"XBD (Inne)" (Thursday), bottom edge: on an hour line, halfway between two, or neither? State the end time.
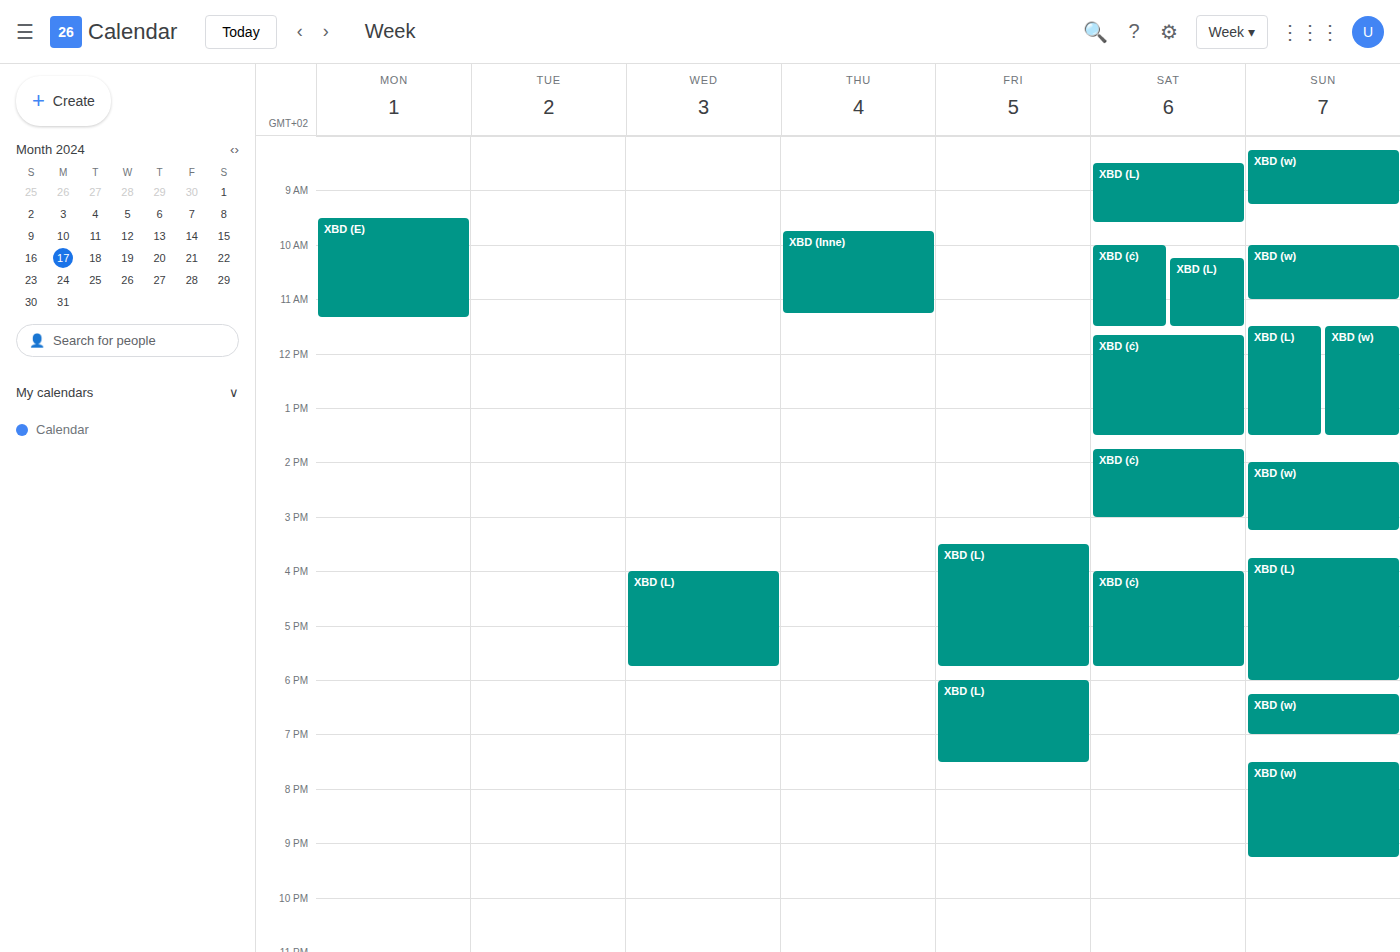
11:15 AM -- neither: a quarter of the way from the 11 AM line to the 12 PM line.